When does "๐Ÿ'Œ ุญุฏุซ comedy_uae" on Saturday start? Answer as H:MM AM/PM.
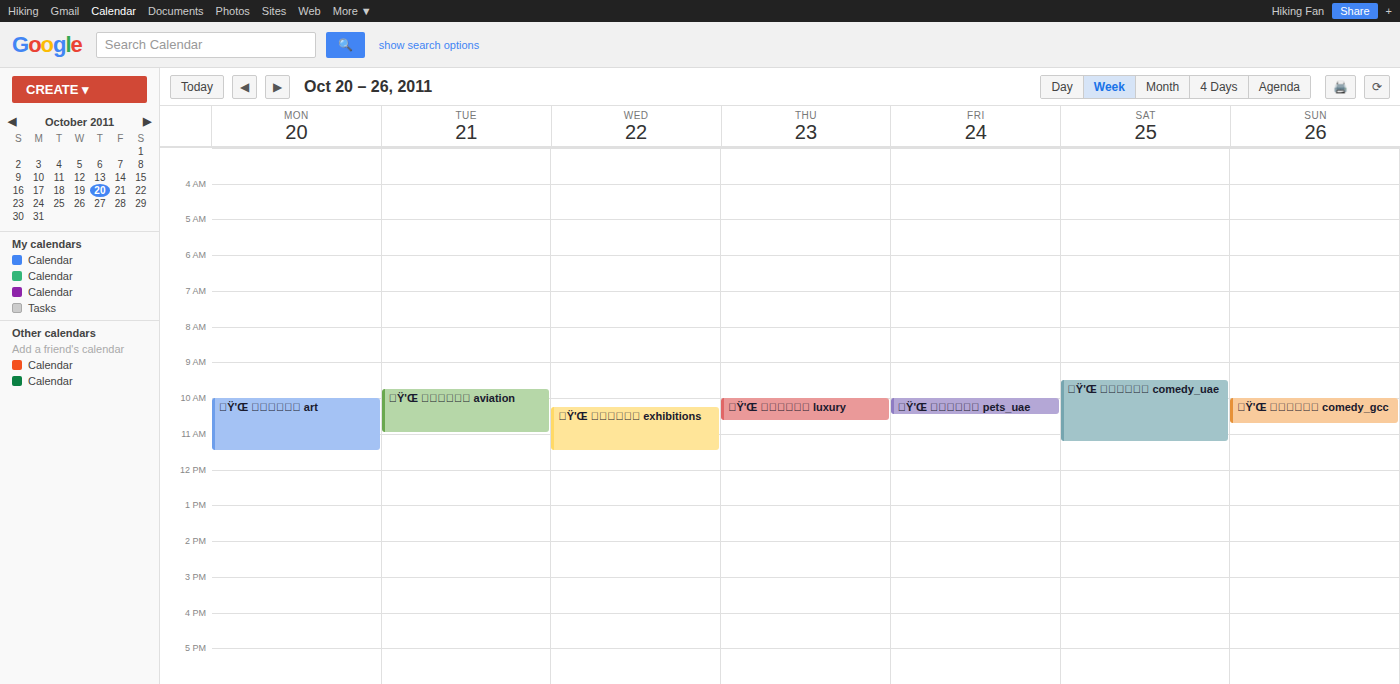
9:30 AM